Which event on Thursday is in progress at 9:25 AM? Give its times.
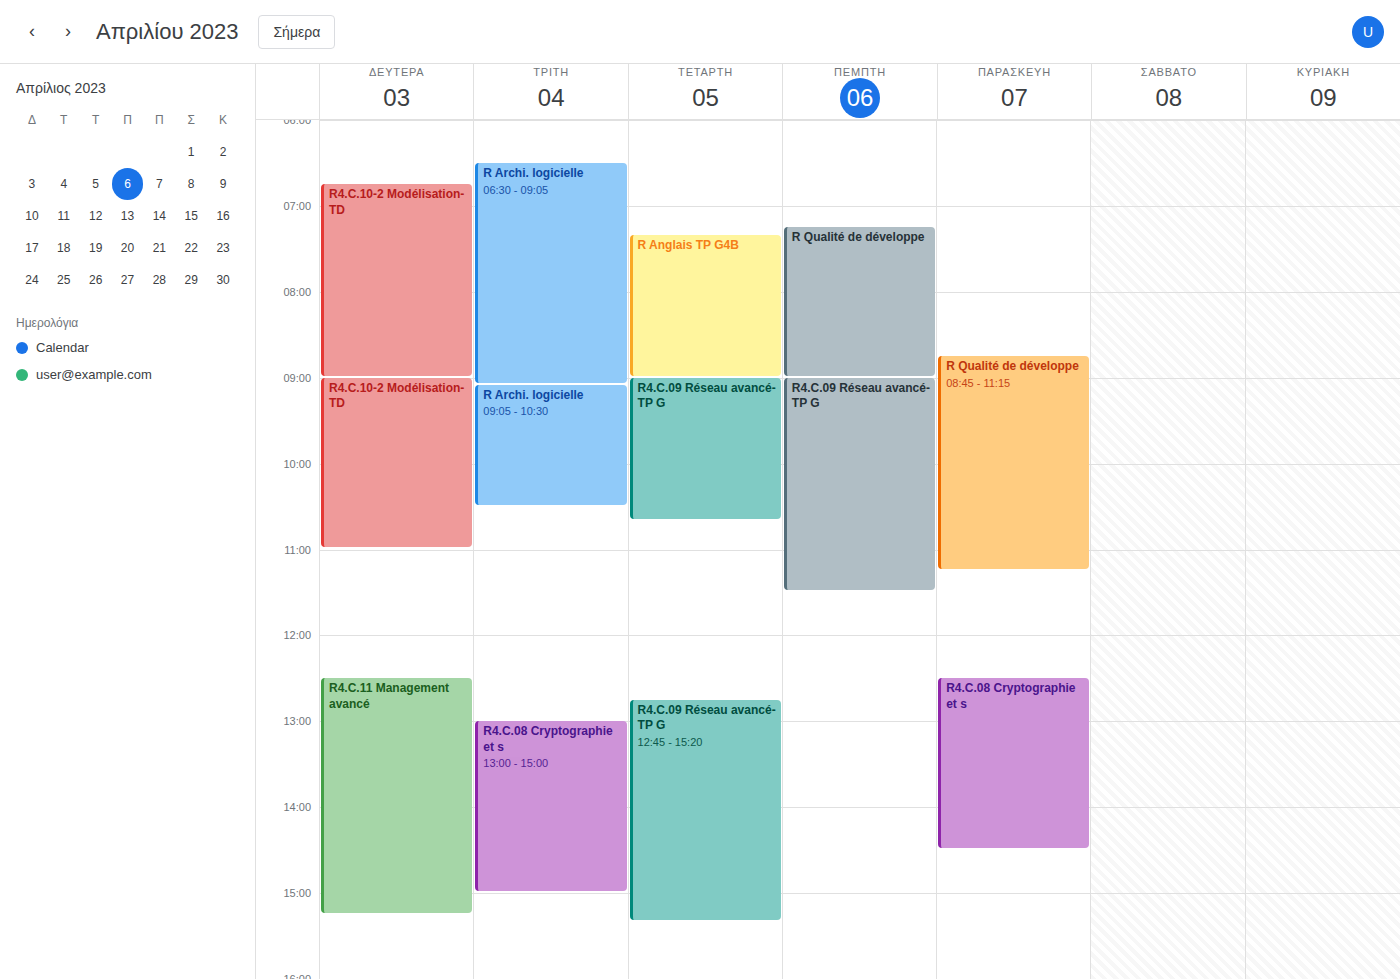
"R4.C.09 Réseau avancé-TP G", 9:00 AM to 11:30 AM